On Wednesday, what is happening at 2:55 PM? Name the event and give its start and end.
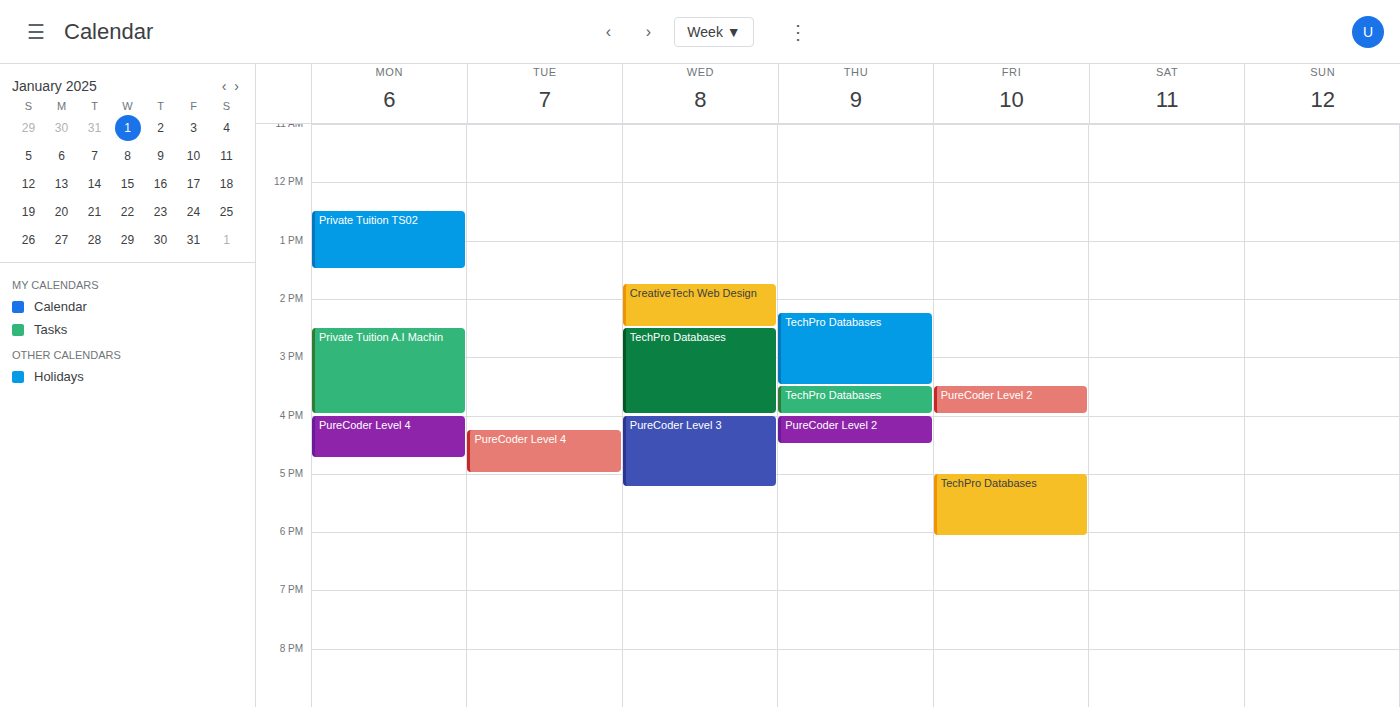
"TechPro Databases", 2:30 PM to 4:00 PM